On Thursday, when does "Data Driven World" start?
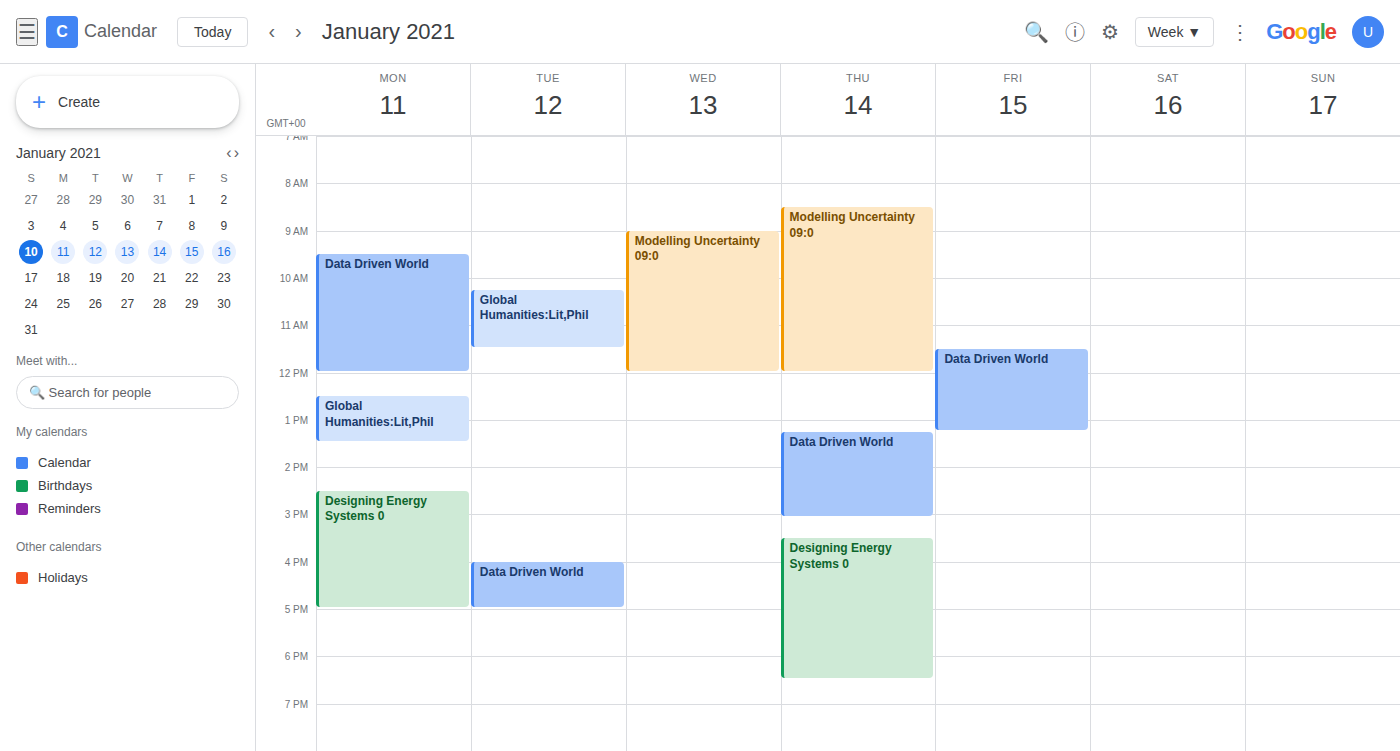
13:15